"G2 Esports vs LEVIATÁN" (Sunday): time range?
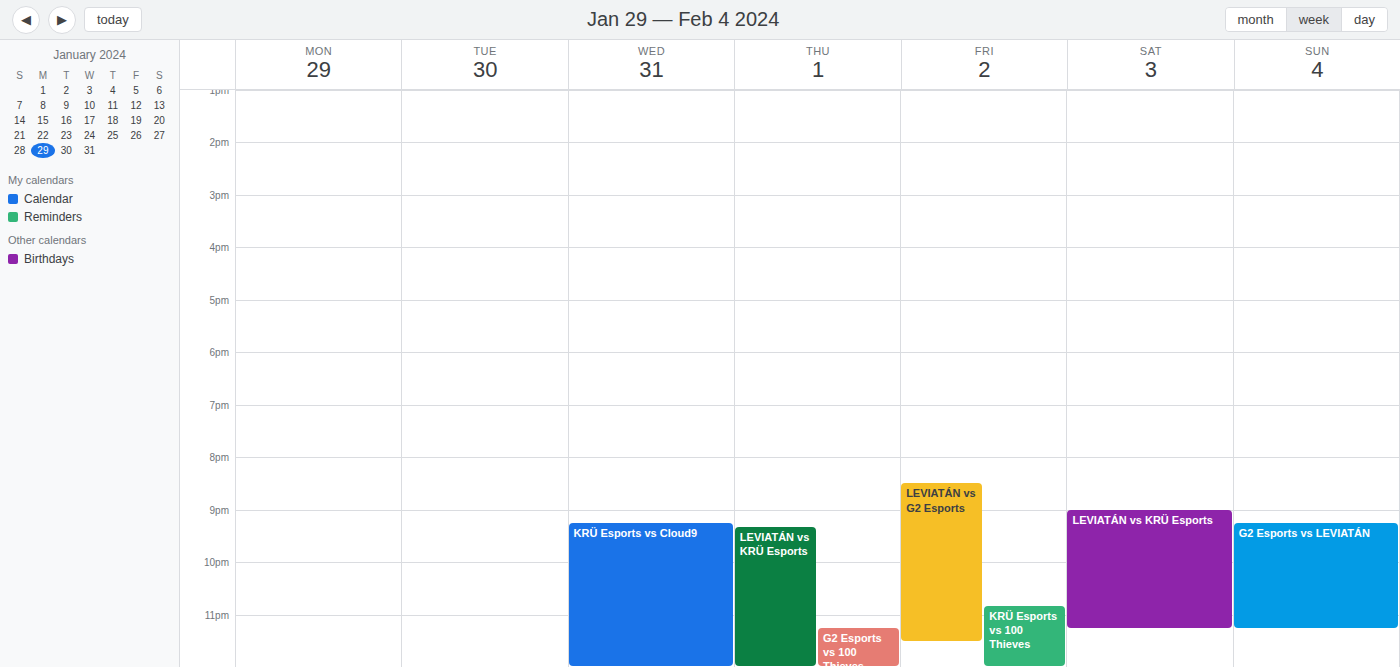
9:15 PM to 11:15 PM